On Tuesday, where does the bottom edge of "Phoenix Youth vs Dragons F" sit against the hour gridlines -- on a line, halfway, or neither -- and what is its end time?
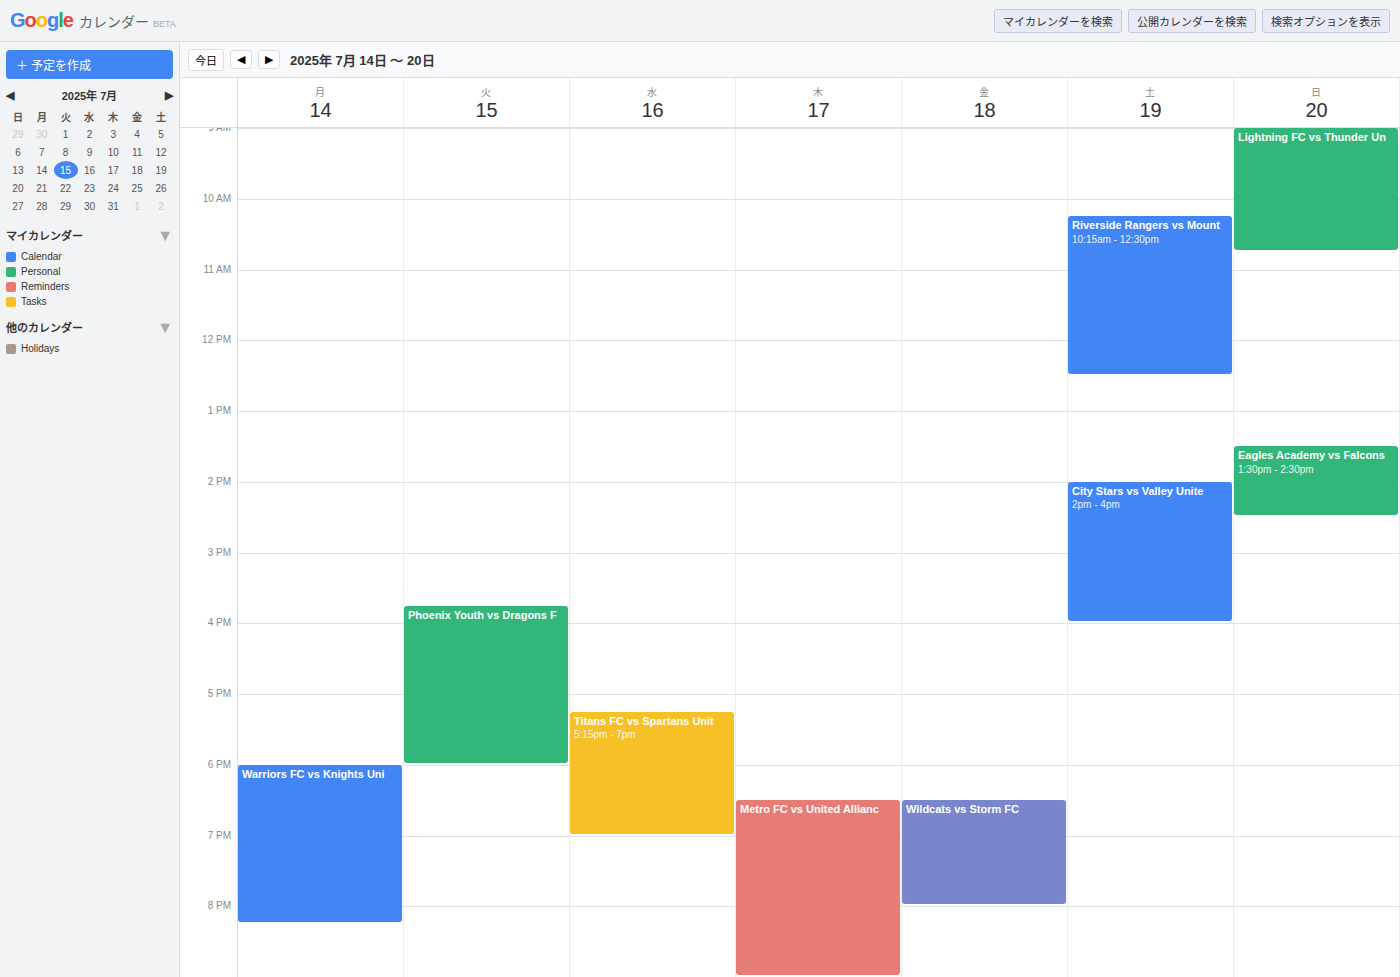
6:00 PM -- exactly on the 6 PM line.